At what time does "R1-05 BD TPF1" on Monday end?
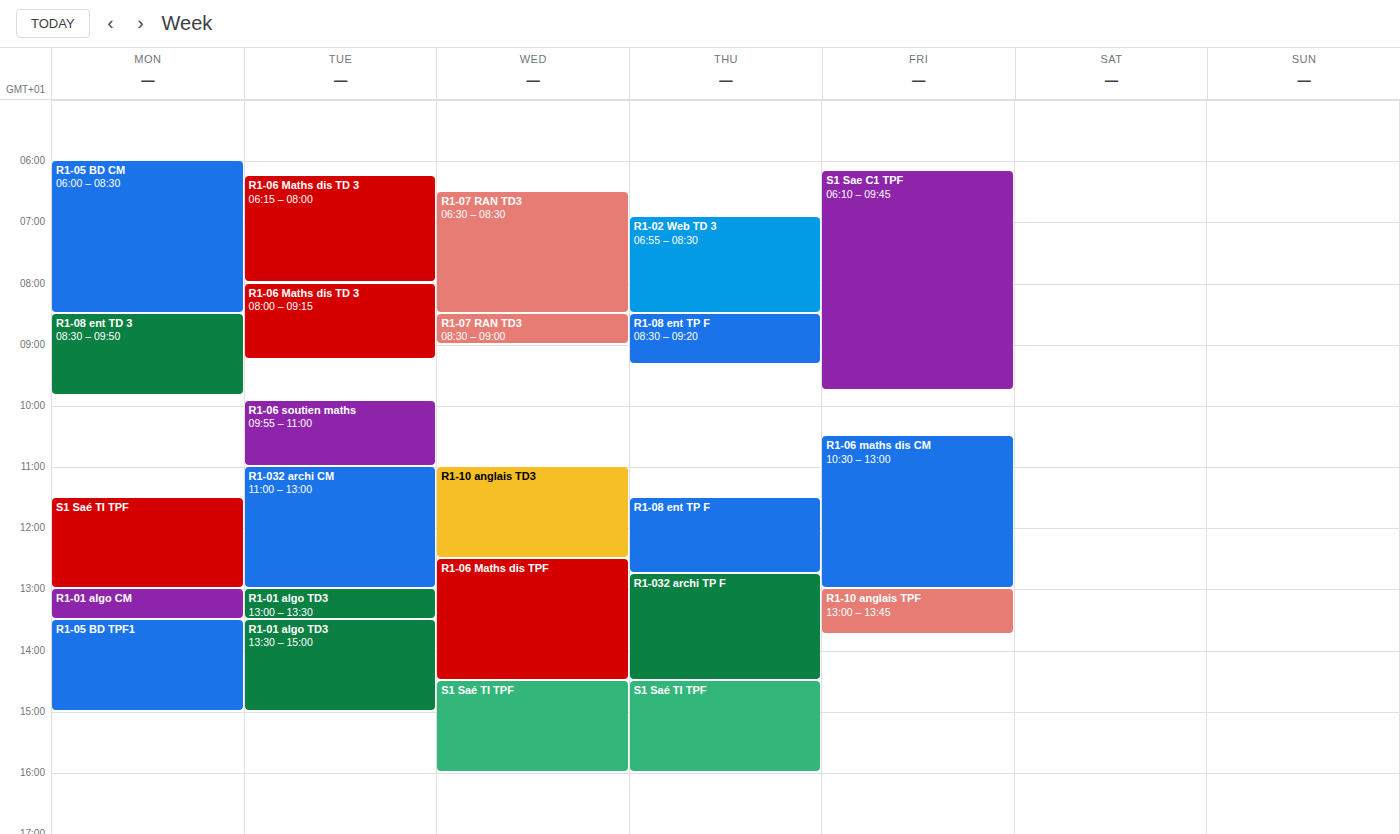
3:00 PM